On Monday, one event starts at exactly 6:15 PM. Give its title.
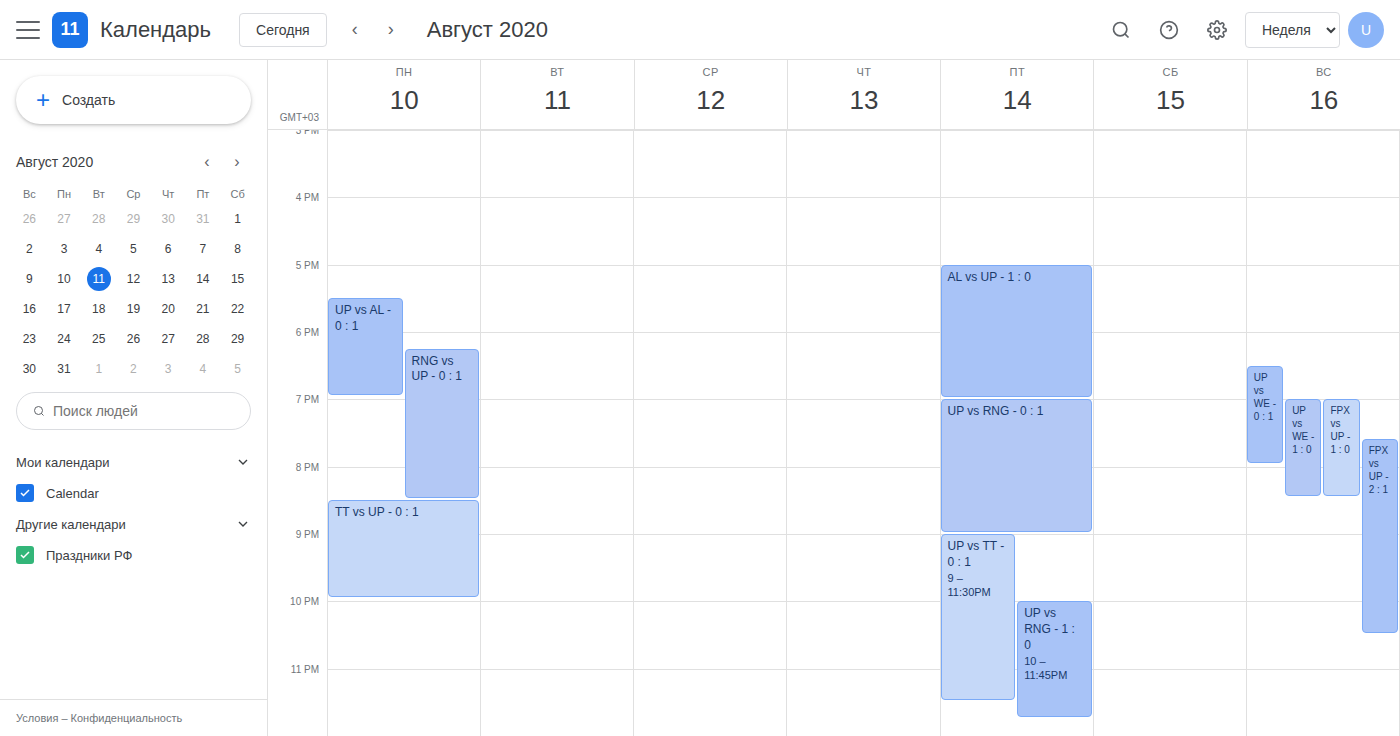
"RNG vs UP - 0 : 1"